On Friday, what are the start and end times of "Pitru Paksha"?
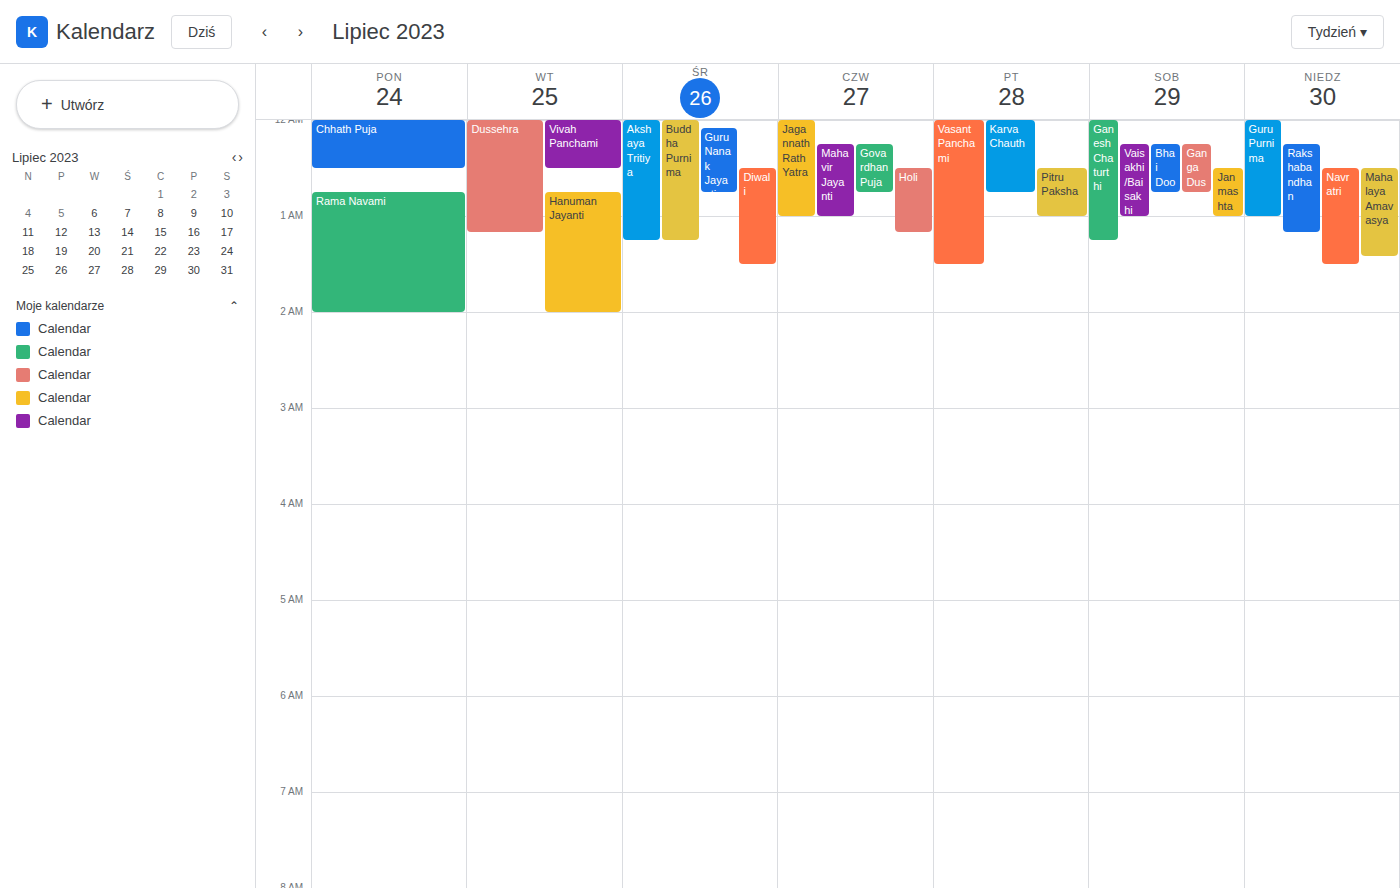
12:30 AM to 1:00 AM